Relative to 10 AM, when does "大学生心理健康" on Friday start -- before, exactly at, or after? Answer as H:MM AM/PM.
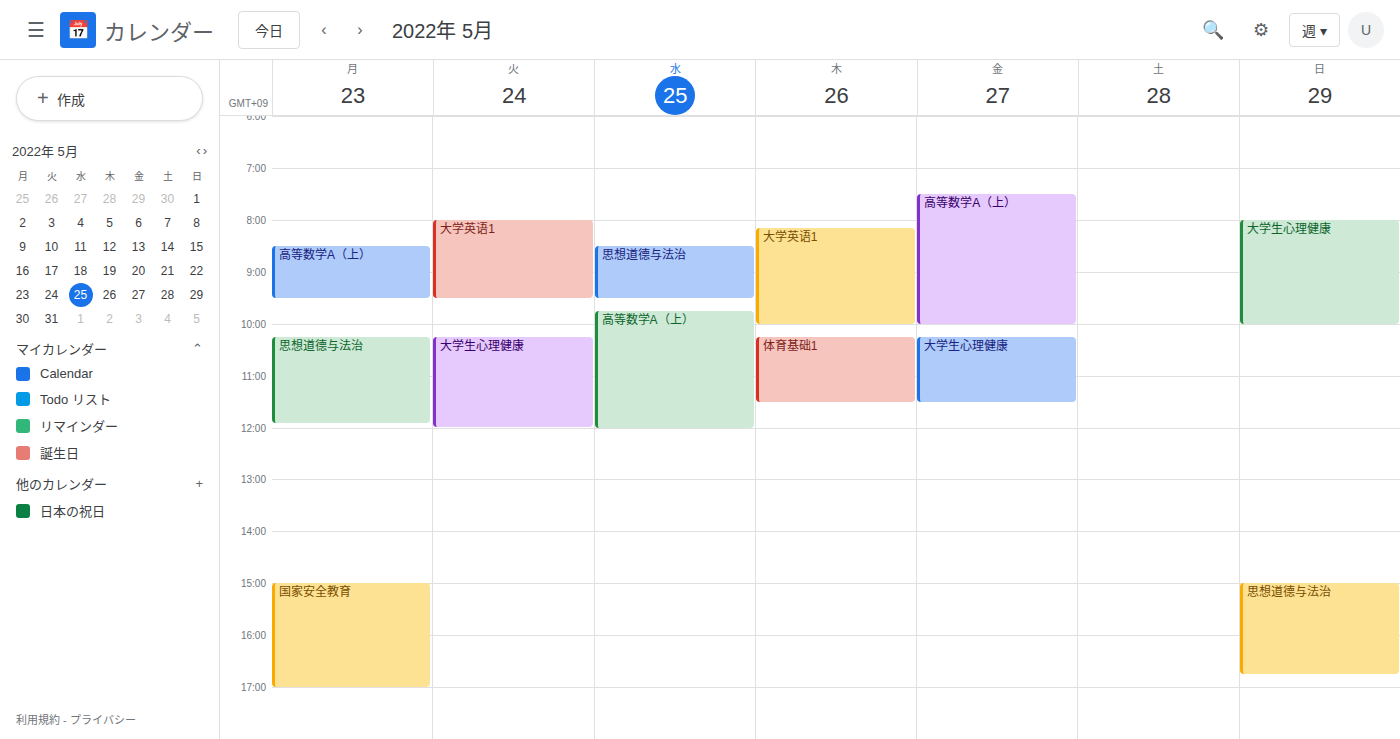
10:15 AM -- after 10 AM, 15 minutes below the 10 AM line.